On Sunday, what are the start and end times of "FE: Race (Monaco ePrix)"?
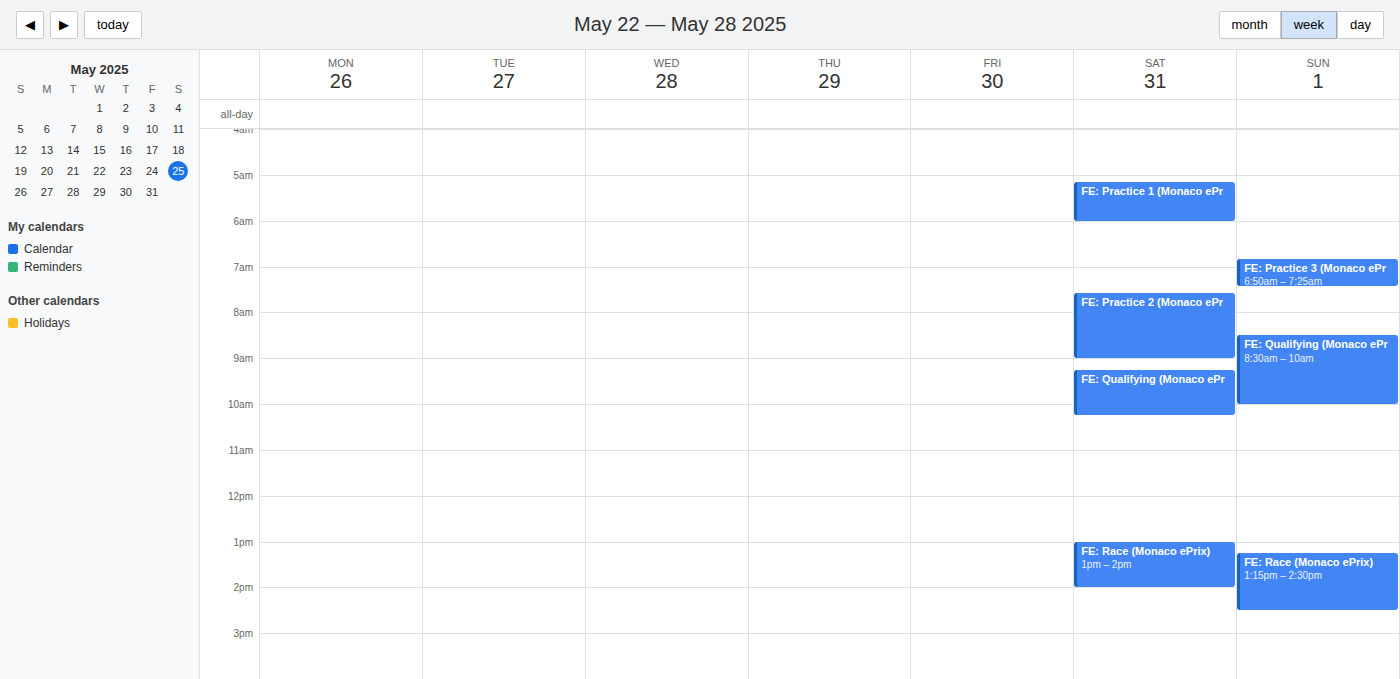
1:15 PM to 2:30 PM